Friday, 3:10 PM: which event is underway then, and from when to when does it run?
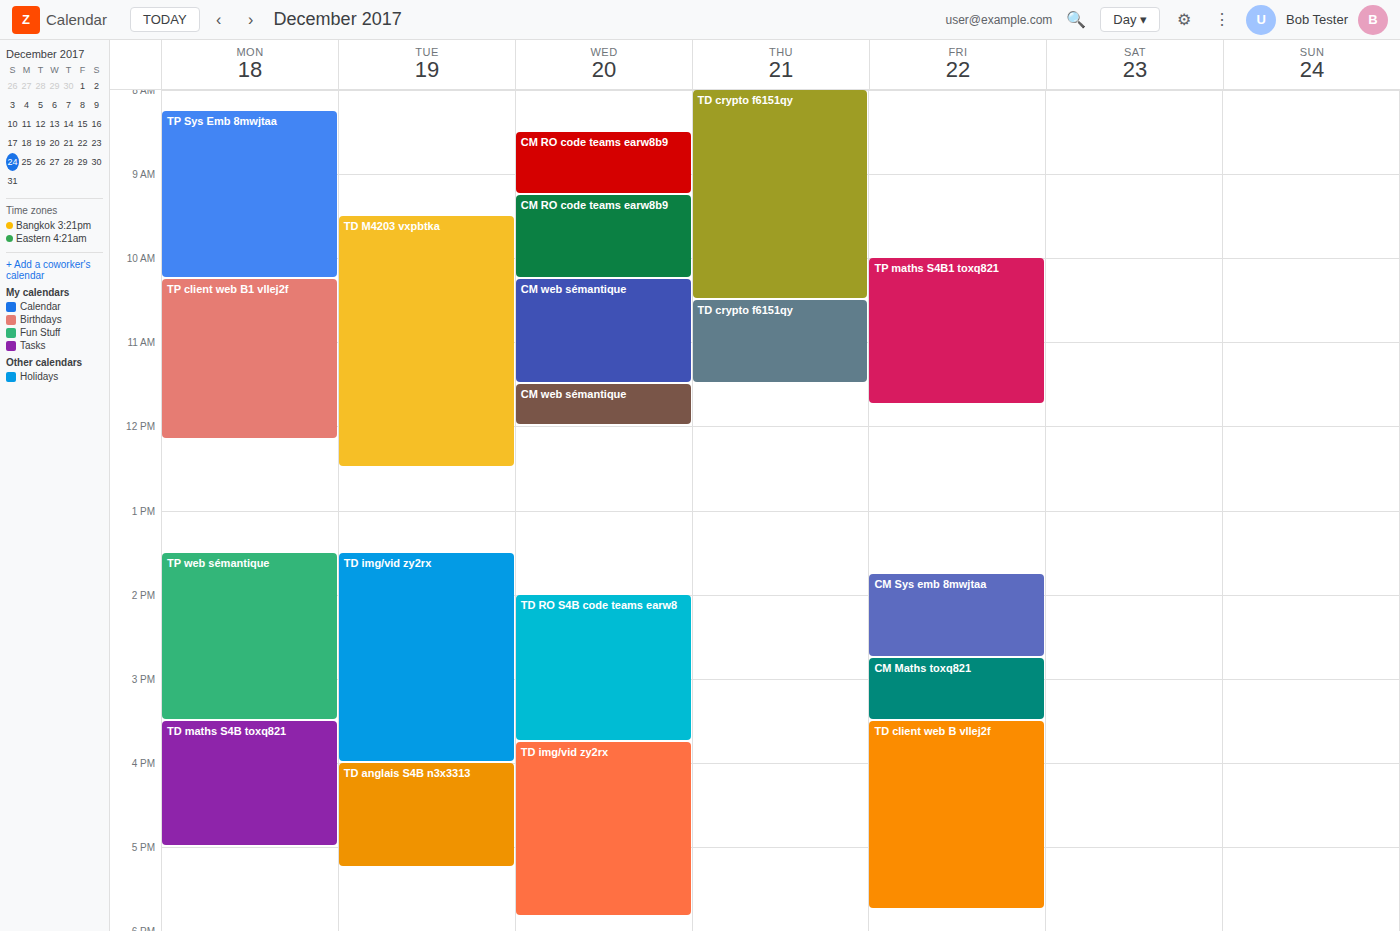
"CM Maths toxq821", 2:45 PM to 3:30 PM